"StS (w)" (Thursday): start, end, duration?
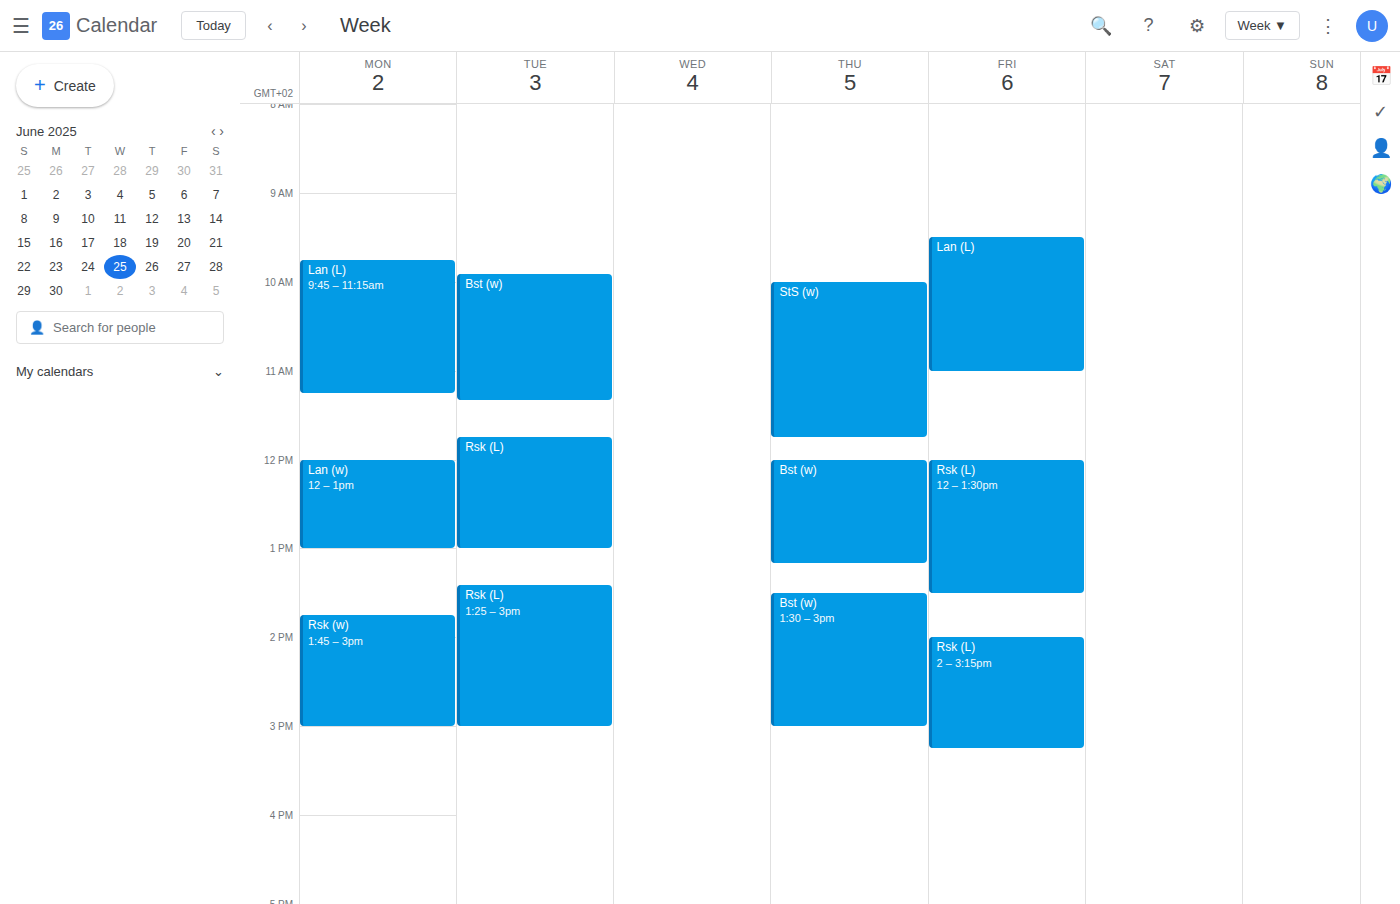
10:00 AM to 11:45 AM, 1 hour 45 minutes